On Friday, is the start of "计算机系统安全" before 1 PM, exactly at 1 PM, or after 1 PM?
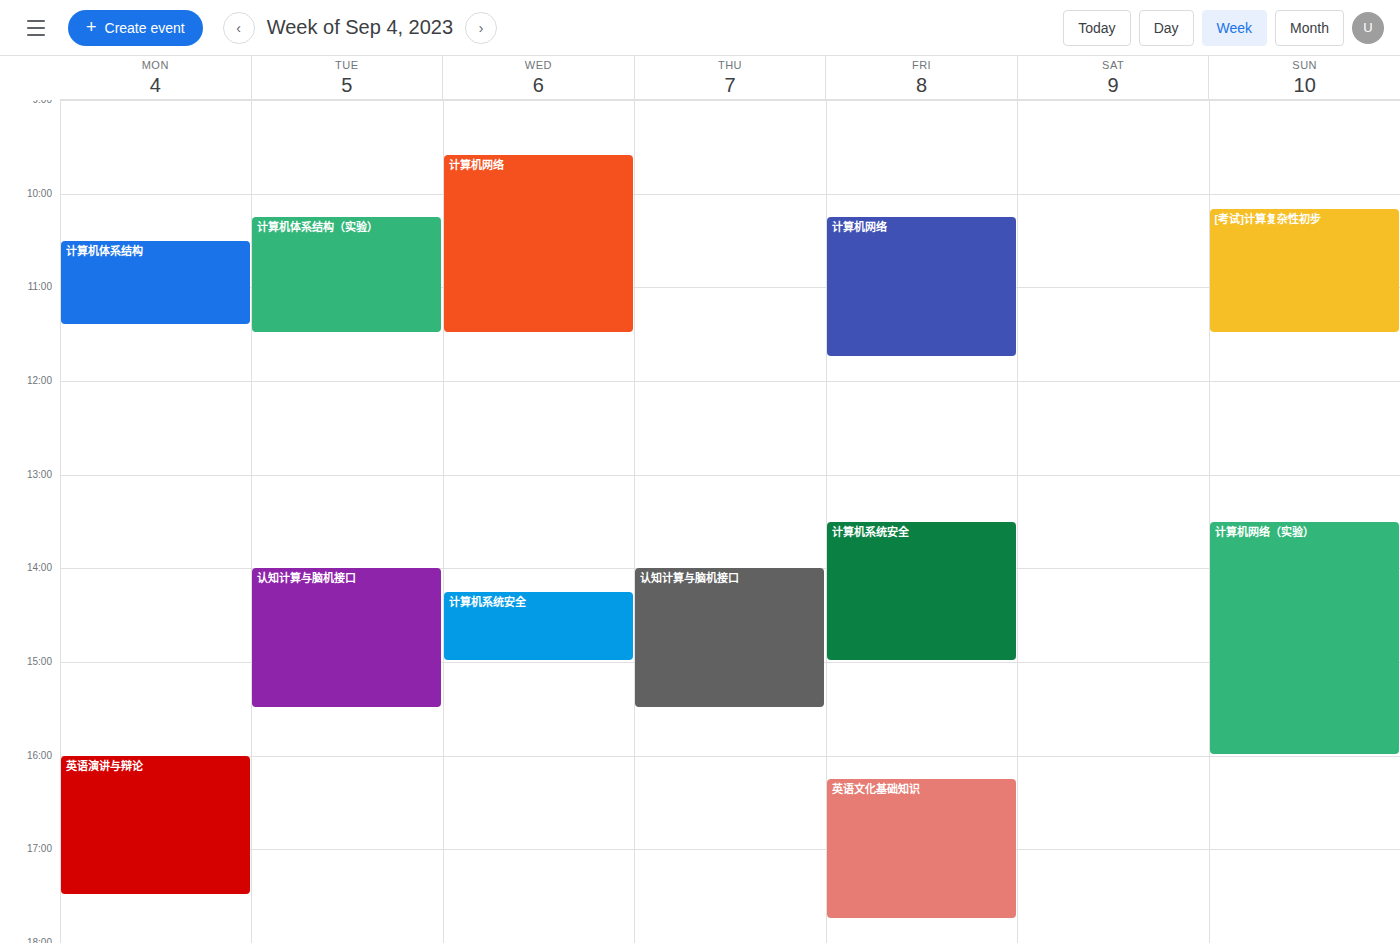
1:30 PM -- after 1 PM, 30 minutes below the 1 PM line.